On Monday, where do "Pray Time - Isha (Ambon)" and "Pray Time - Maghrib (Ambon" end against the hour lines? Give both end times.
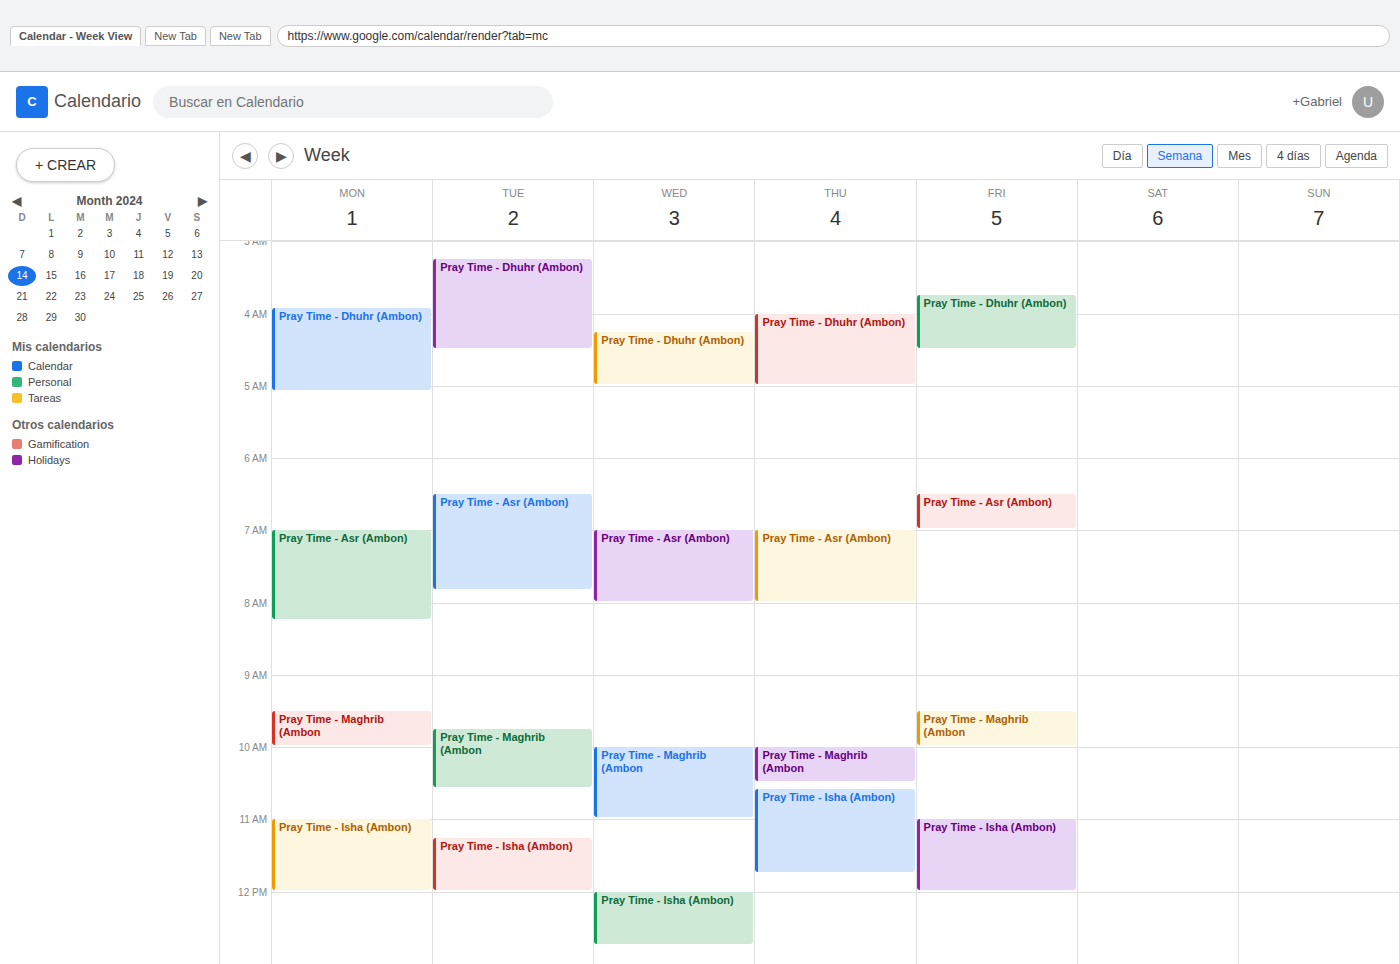
"Pray Time - Isha (Ambon)": 12:00 PM, exactly on the 12 PM line. "Pray Time - Maghrib (Ambon": 10:00 AM, exactly on the 10 AM line.